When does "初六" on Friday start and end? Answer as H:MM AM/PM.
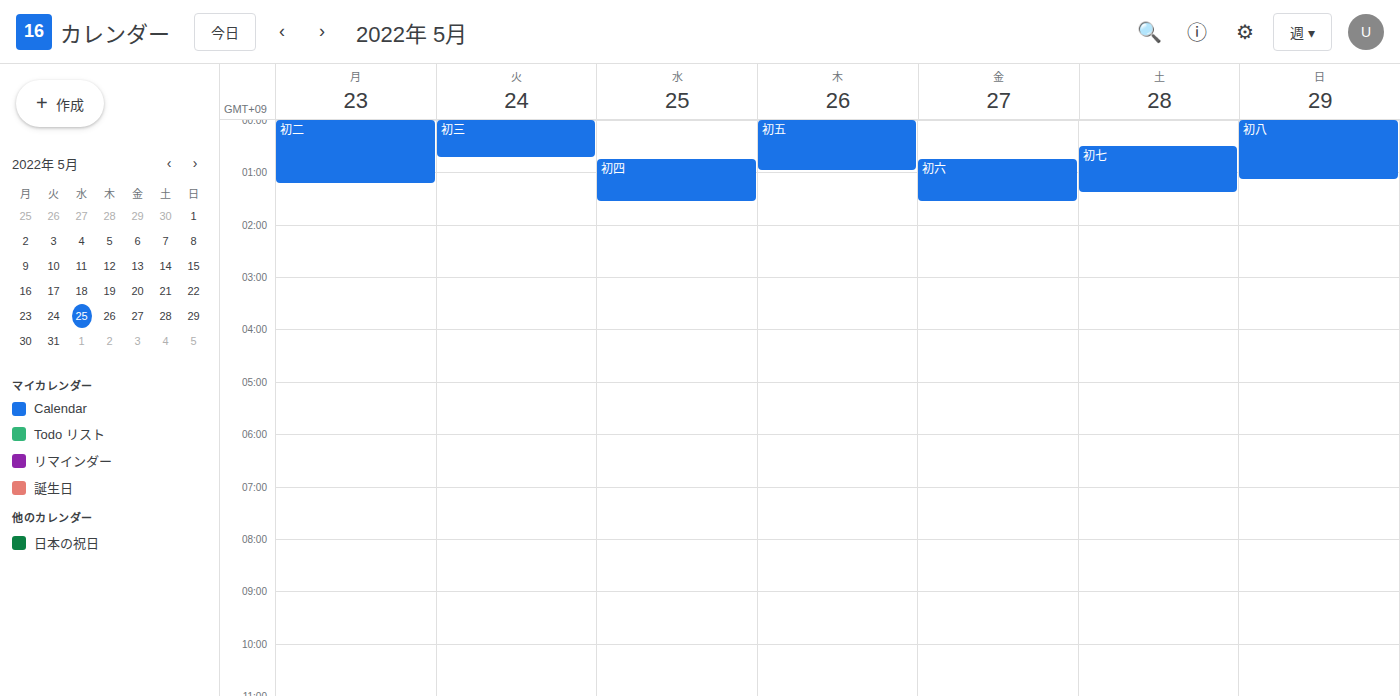
12:45 AM to 1:35 AM